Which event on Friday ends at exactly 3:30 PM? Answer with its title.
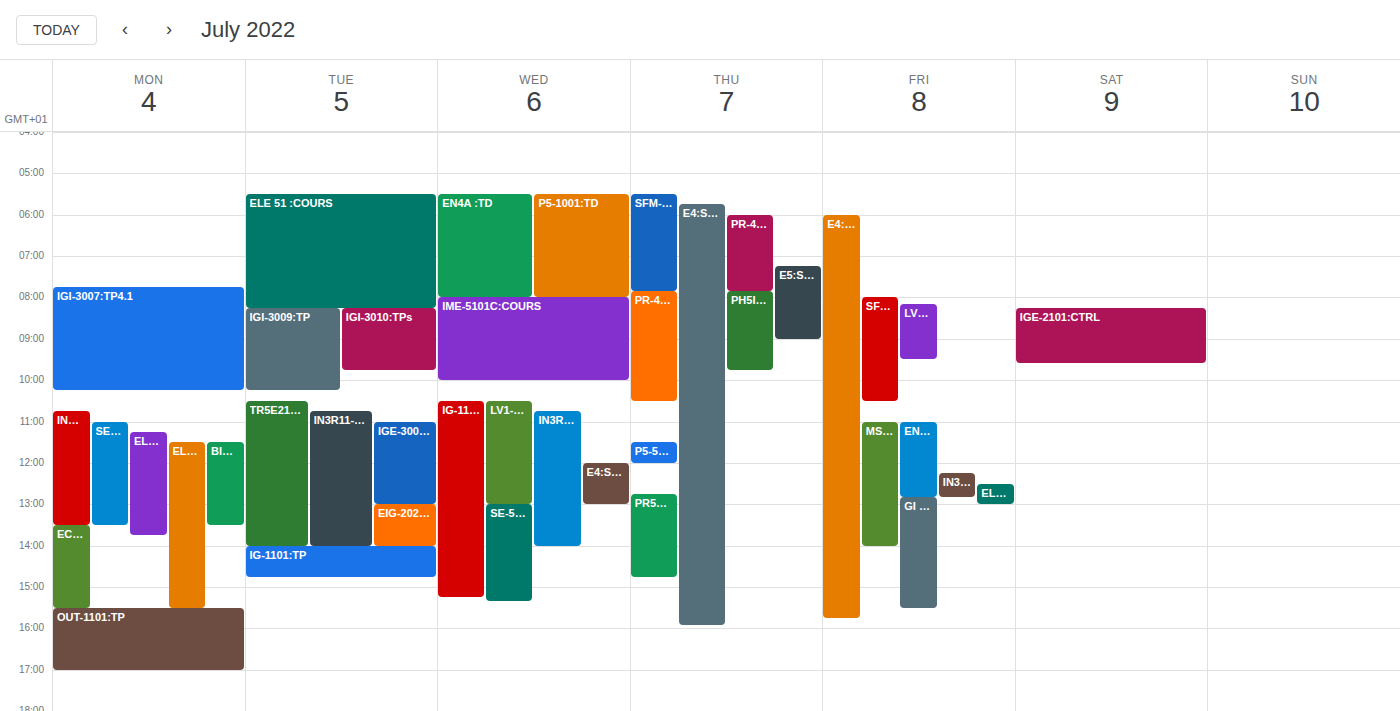
"GI 41 :COURS"